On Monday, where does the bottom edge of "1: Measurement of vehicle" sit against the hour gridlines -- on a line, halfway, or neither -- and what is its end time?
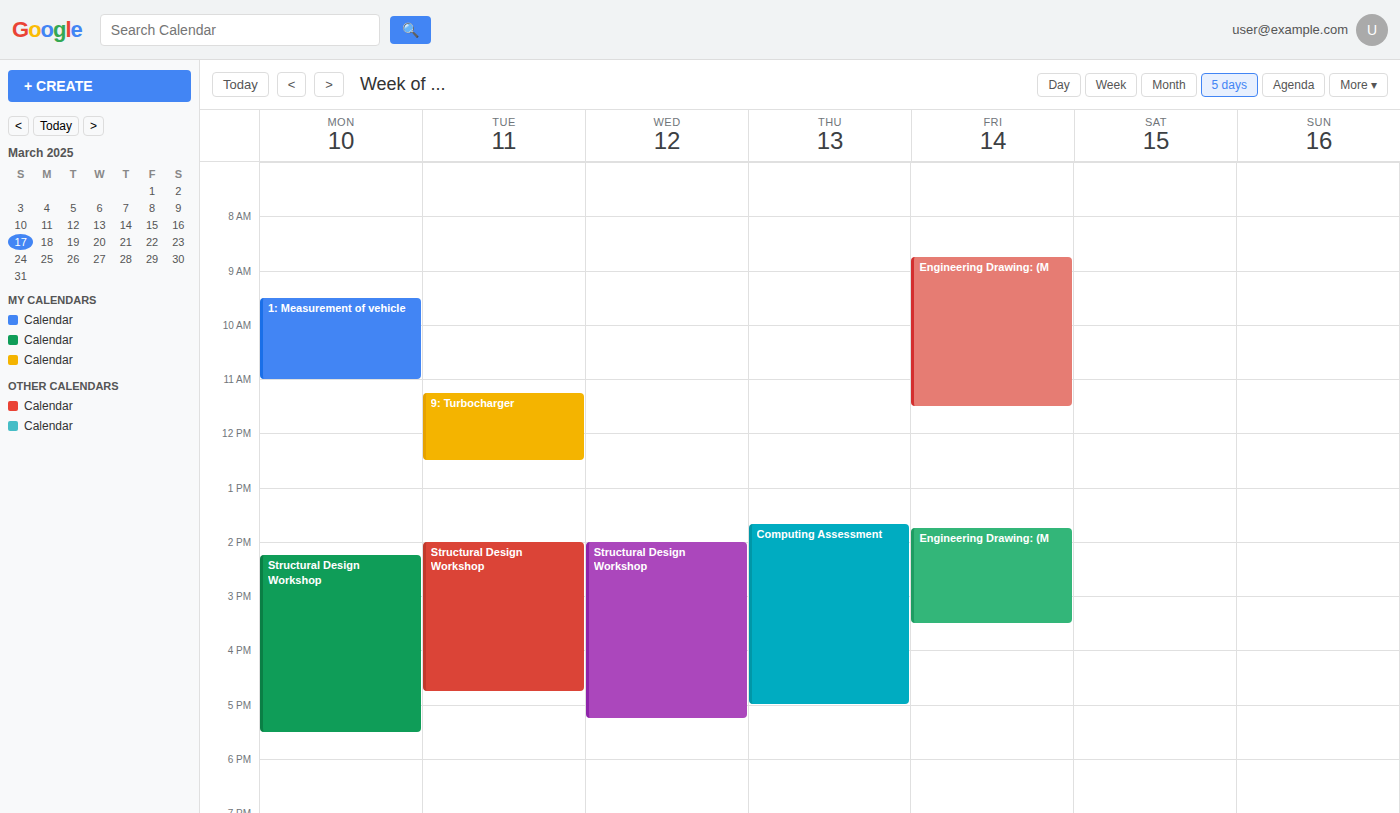
11:00 -- exactly on the 11:00 line.